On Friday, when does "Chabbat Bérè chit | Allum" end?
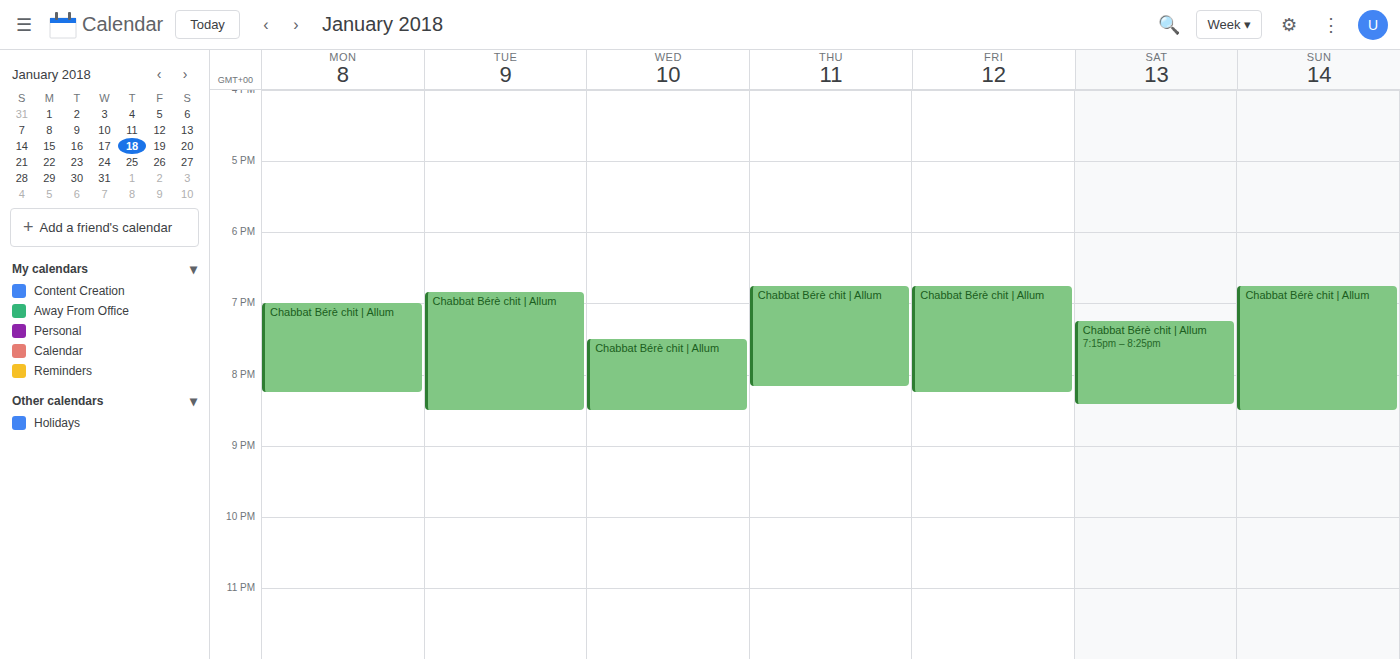
8:15 PM